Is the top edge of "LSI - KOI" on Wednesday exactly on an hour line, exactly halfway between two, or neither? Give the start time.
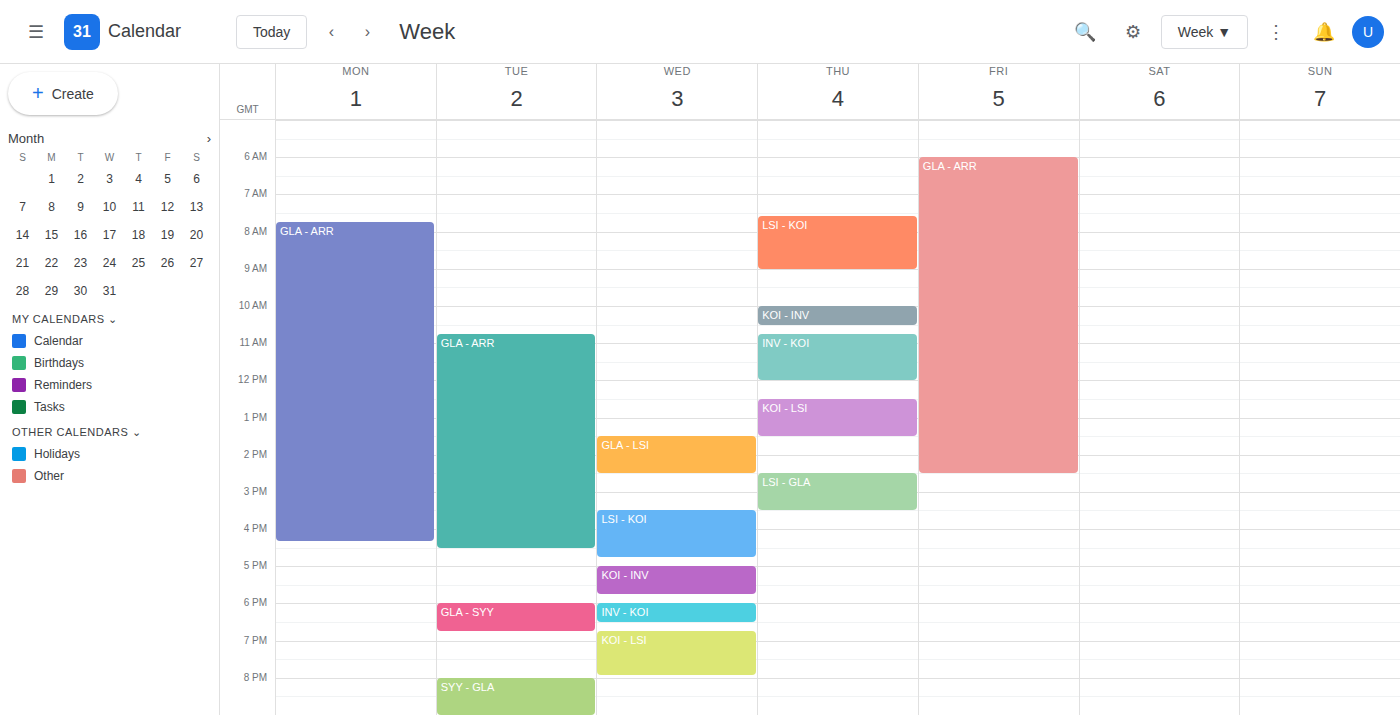
3:30 PM -- halfway between the 3 PM and 4 PM lines.